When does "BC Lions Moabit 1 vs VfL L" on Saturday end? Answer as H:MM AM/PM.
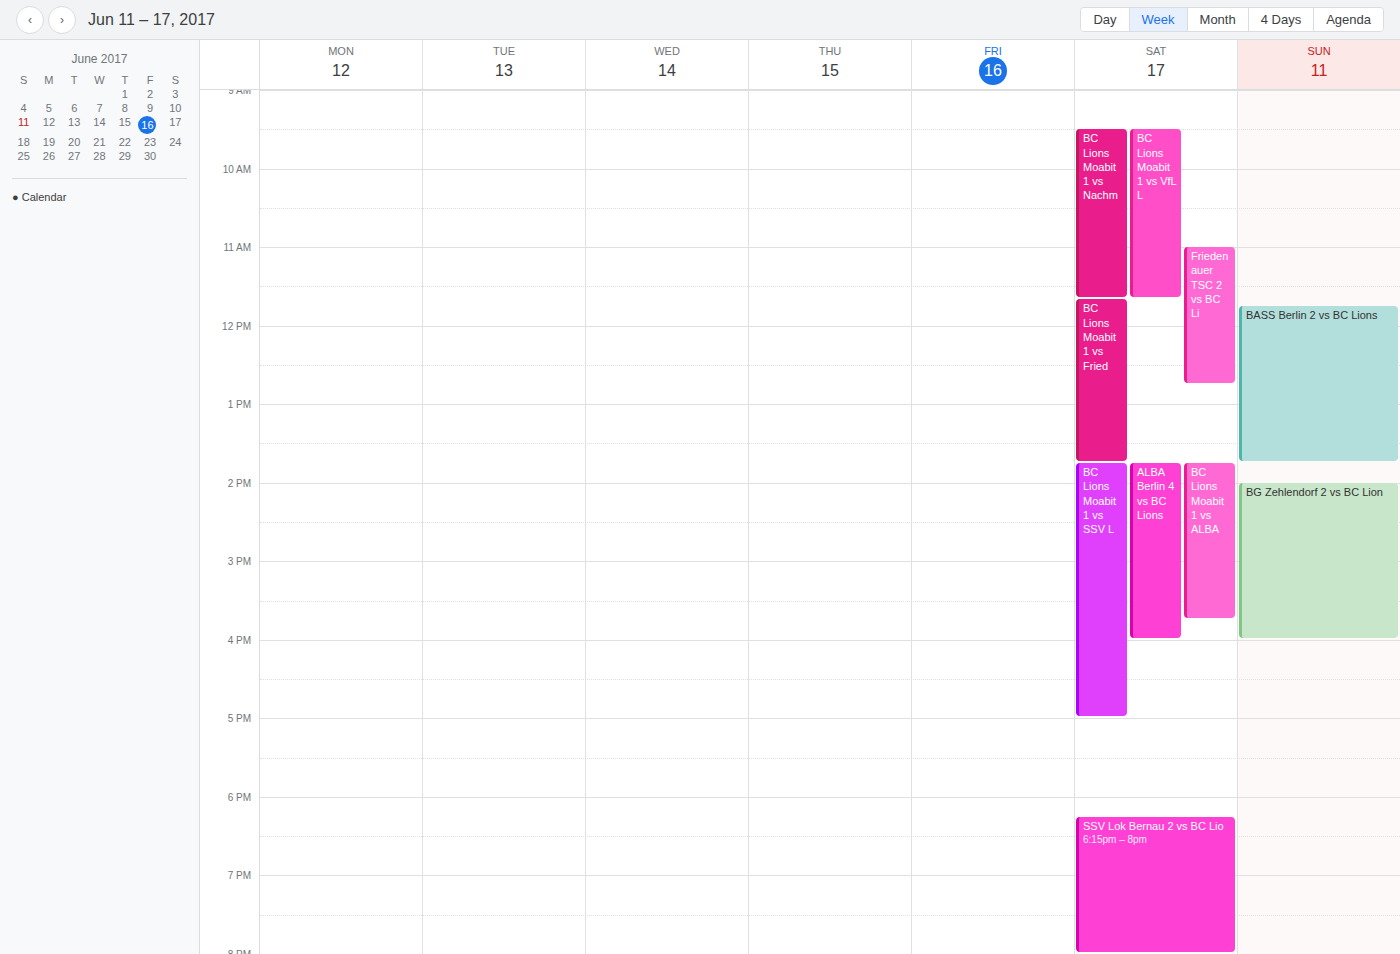
11:40 AM